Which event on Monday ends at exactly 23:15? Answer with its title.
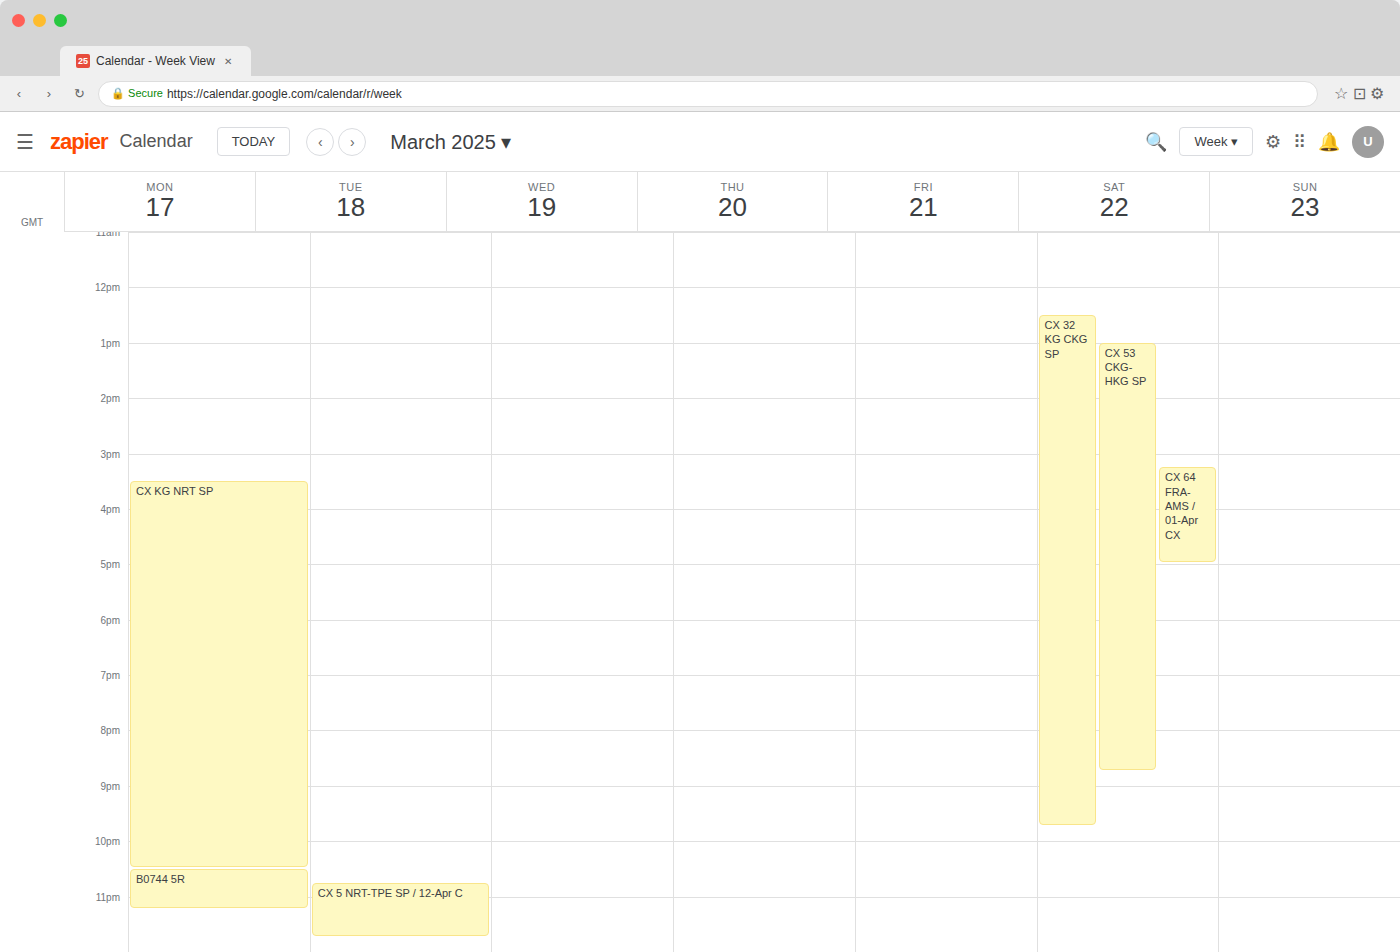
"B0744 5R"